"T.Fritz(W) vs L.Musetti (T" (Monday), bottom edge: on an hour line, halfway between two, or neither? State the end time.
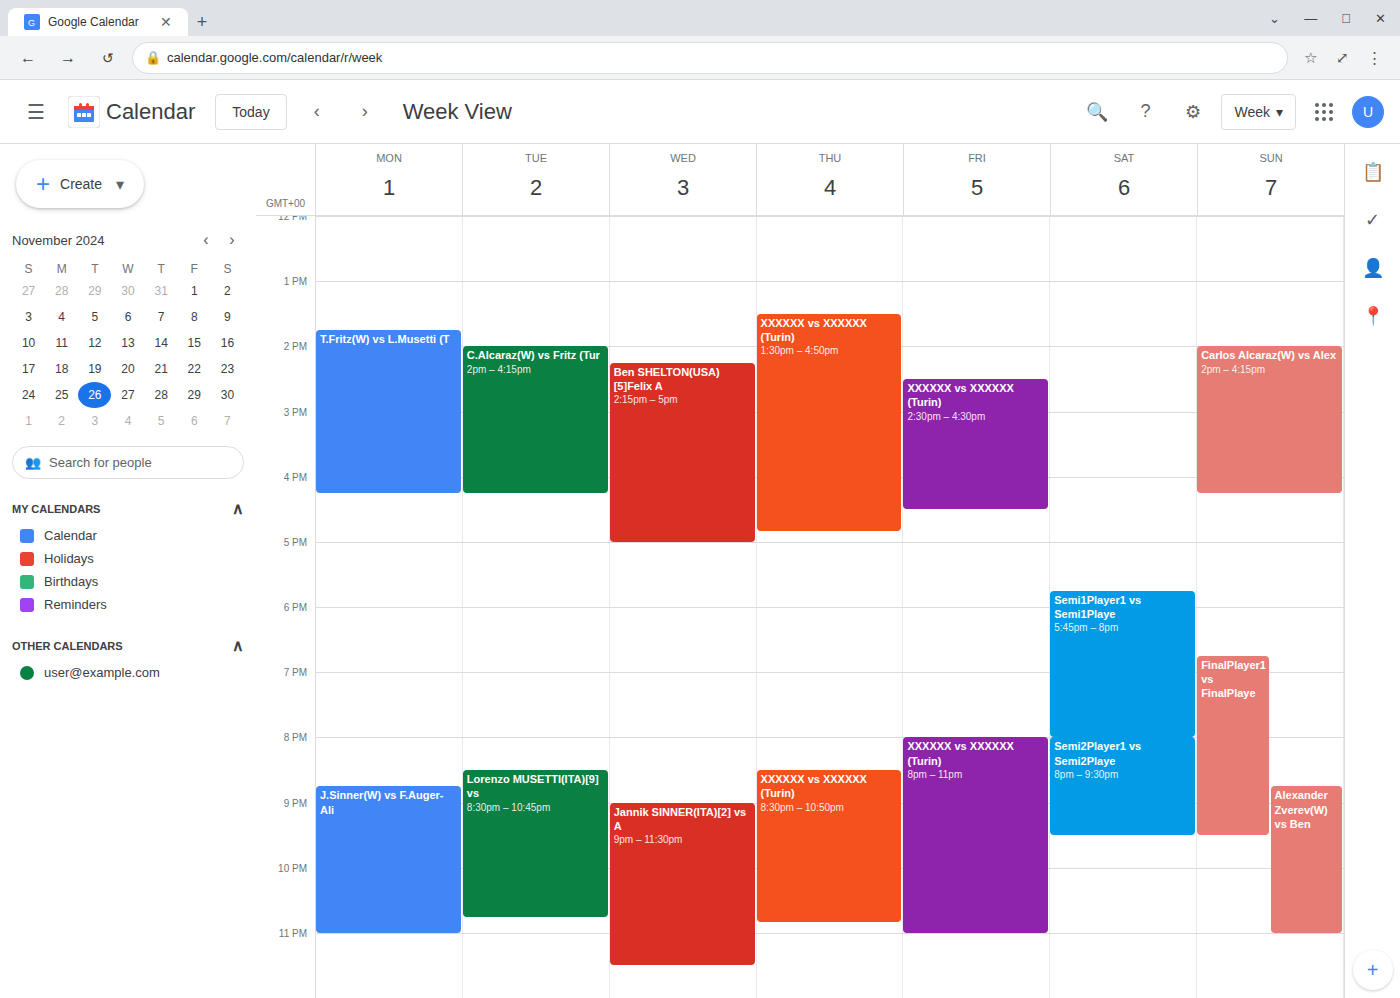
4:15 PM -- neither: a quarter of the way from the 4 PM line to the 5 PM line.